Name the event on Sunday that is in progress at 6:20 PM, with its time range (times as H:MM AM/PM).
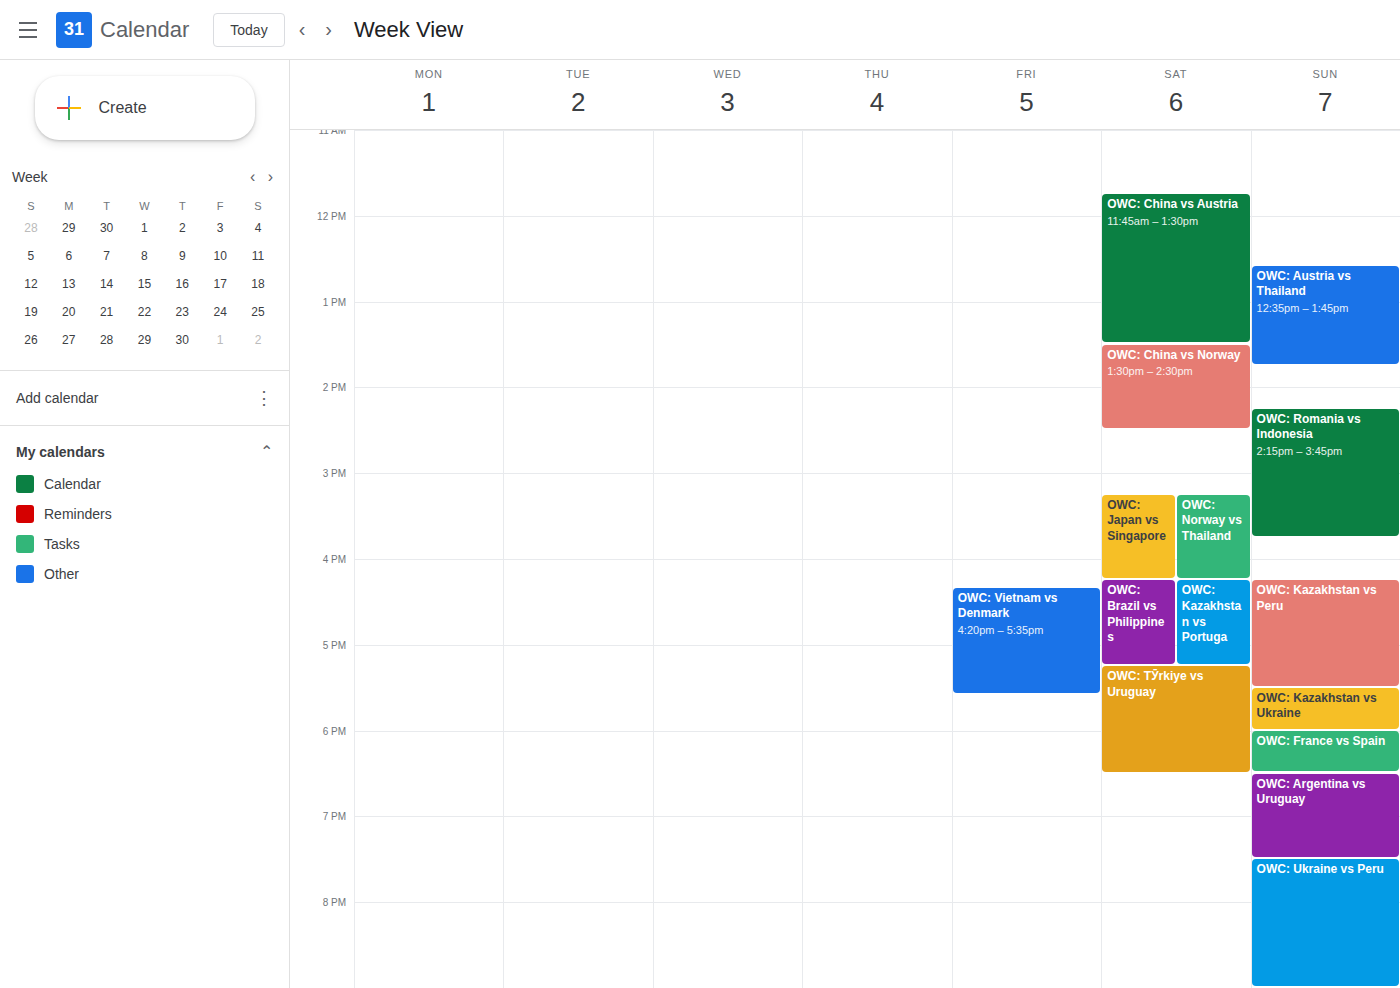
"OWC: France vs Spain", 6:00 PM to 6:30 PM